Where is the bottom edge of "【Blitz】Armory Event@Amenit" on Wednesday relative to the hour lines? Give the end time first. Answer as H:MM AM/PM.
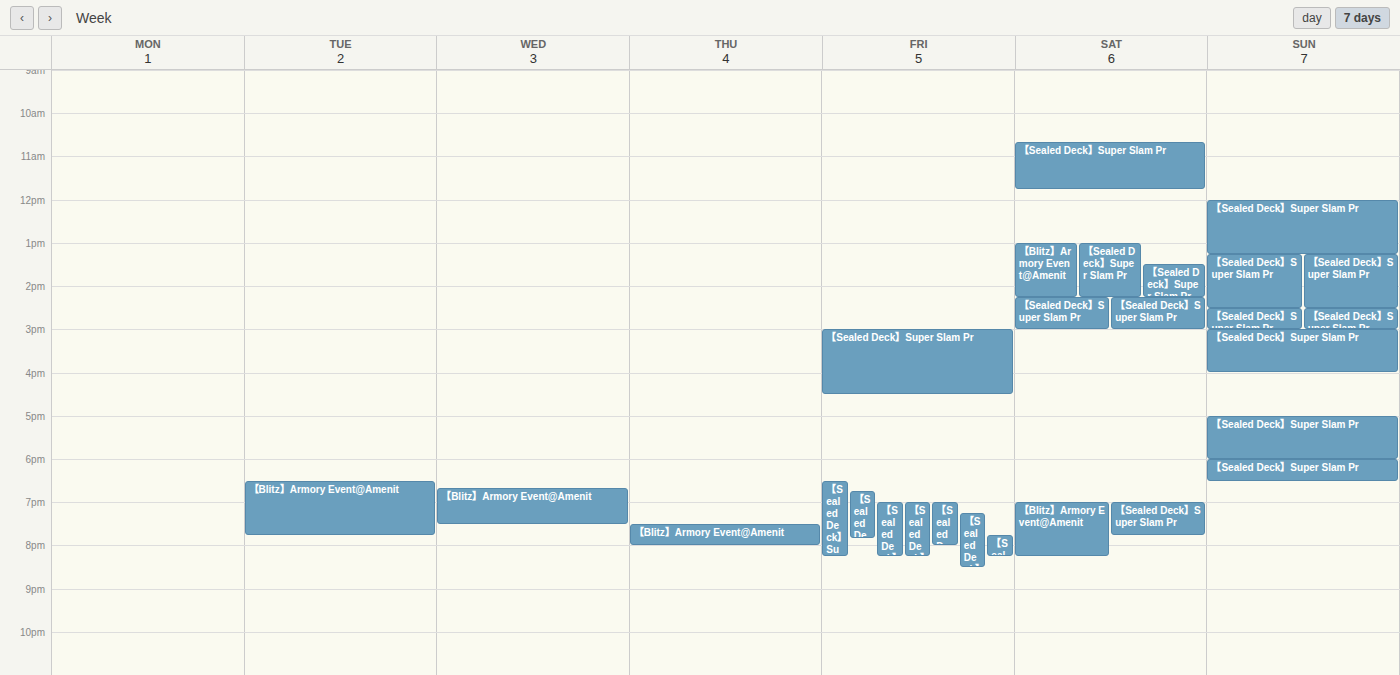
7:30 PM -- halfway between the 7 PM and 8 PM lines.